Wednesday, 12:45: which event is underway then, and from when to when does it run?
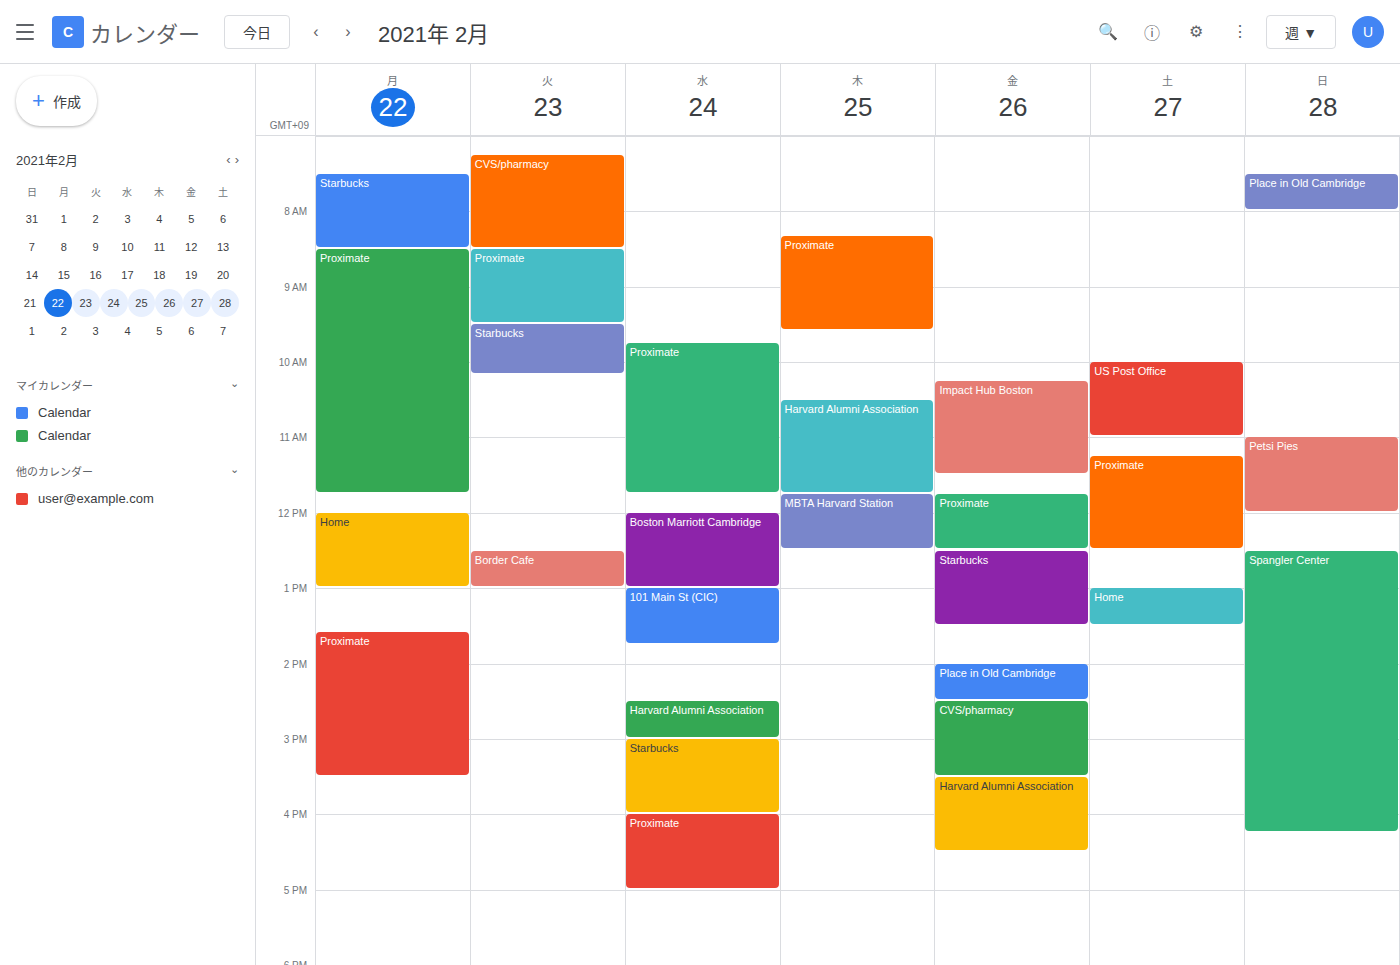
"Boston Marriott Cambridge", 12:00 to 13:00